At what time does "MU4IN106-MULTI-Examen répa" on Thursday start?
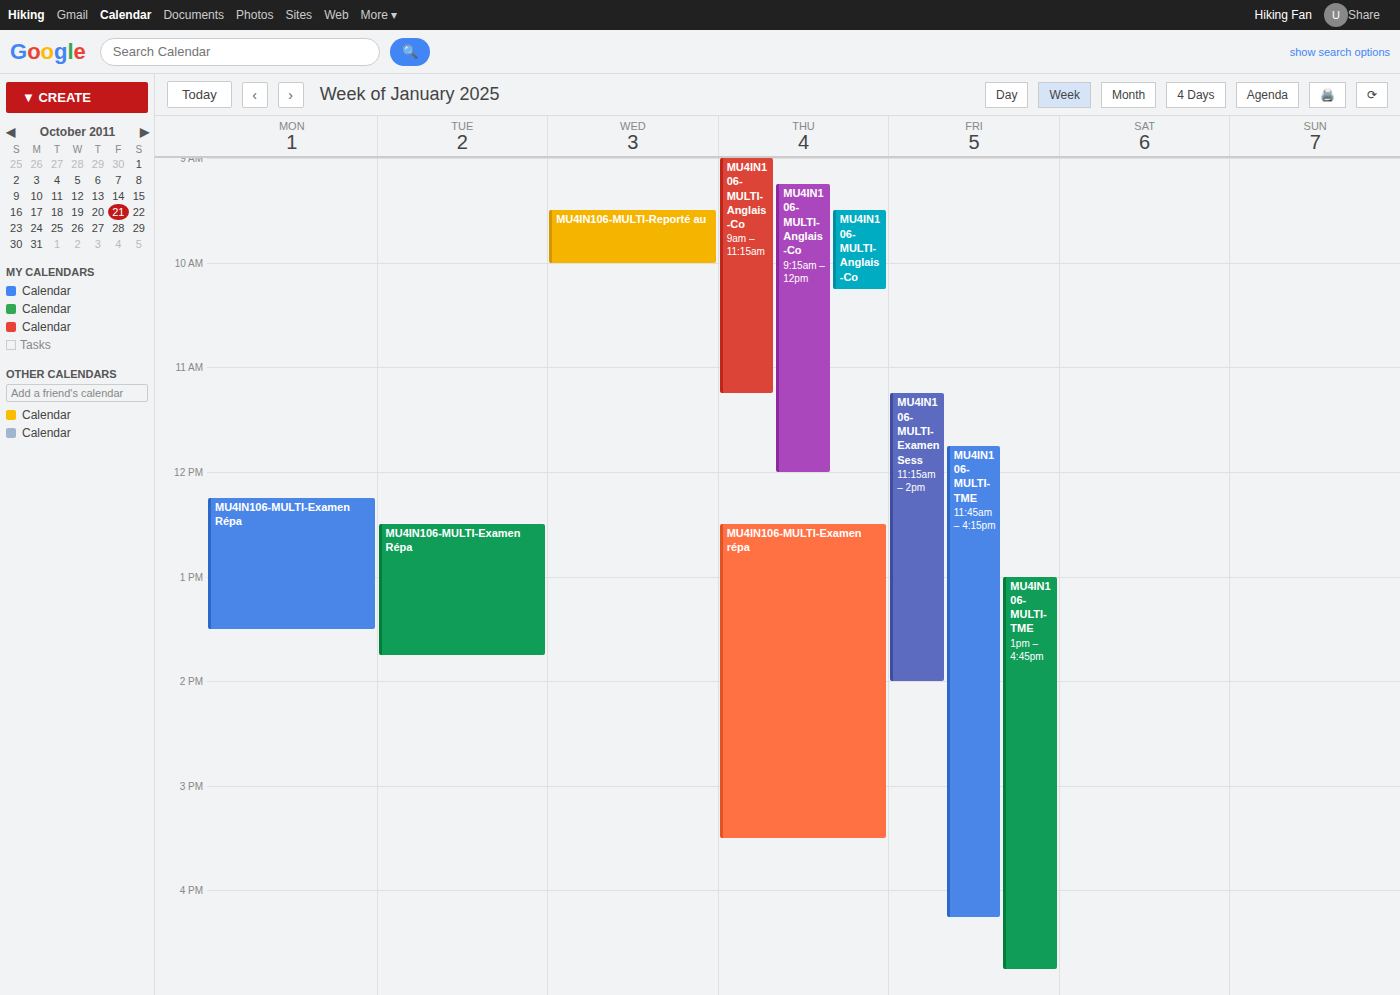
12:30 PM